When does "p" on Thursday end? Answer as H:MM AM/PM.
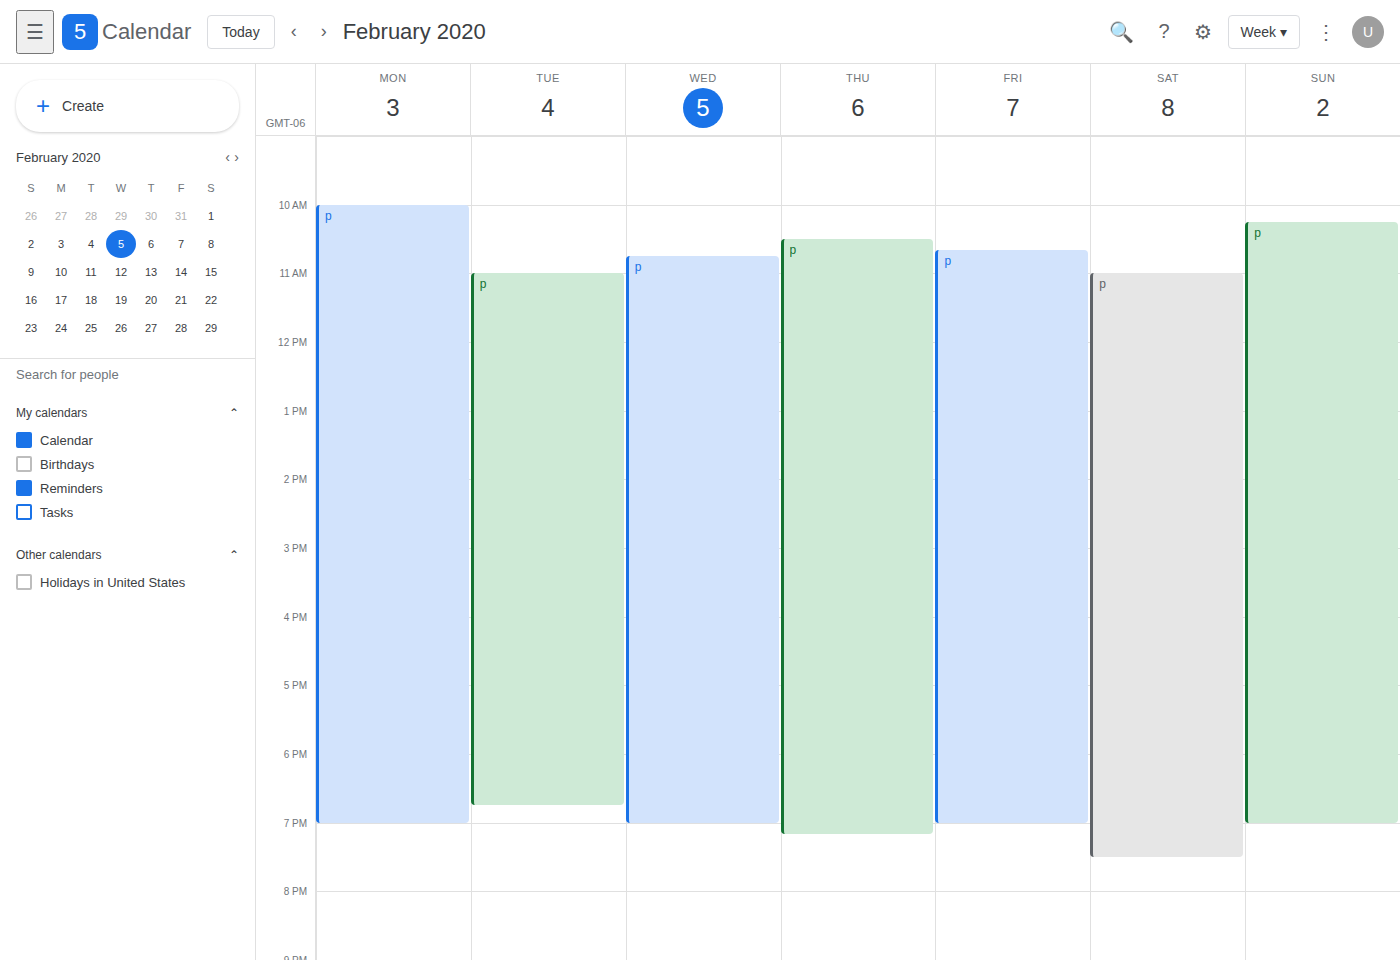
7:10 PM